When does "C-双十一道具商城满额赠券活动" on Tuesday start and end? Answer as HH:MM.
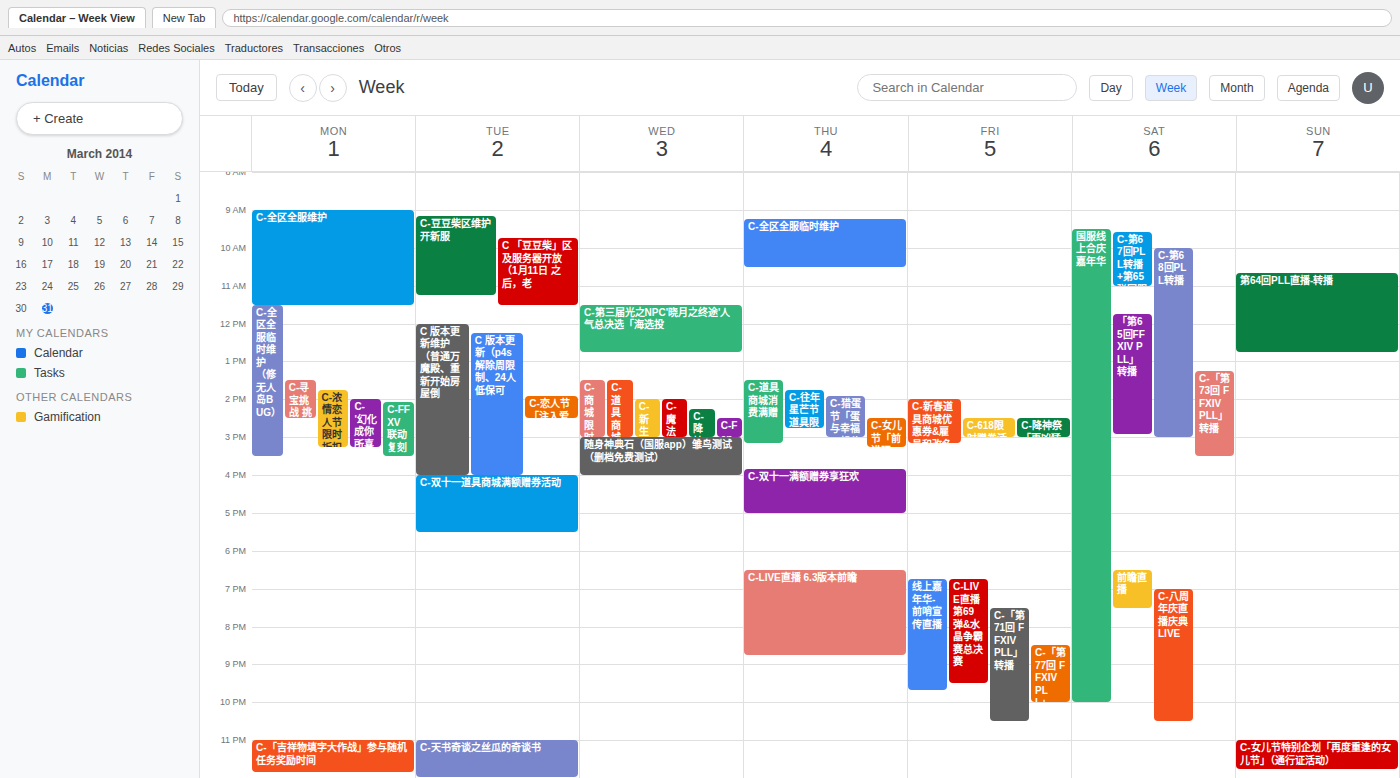
16:00 to 17:30